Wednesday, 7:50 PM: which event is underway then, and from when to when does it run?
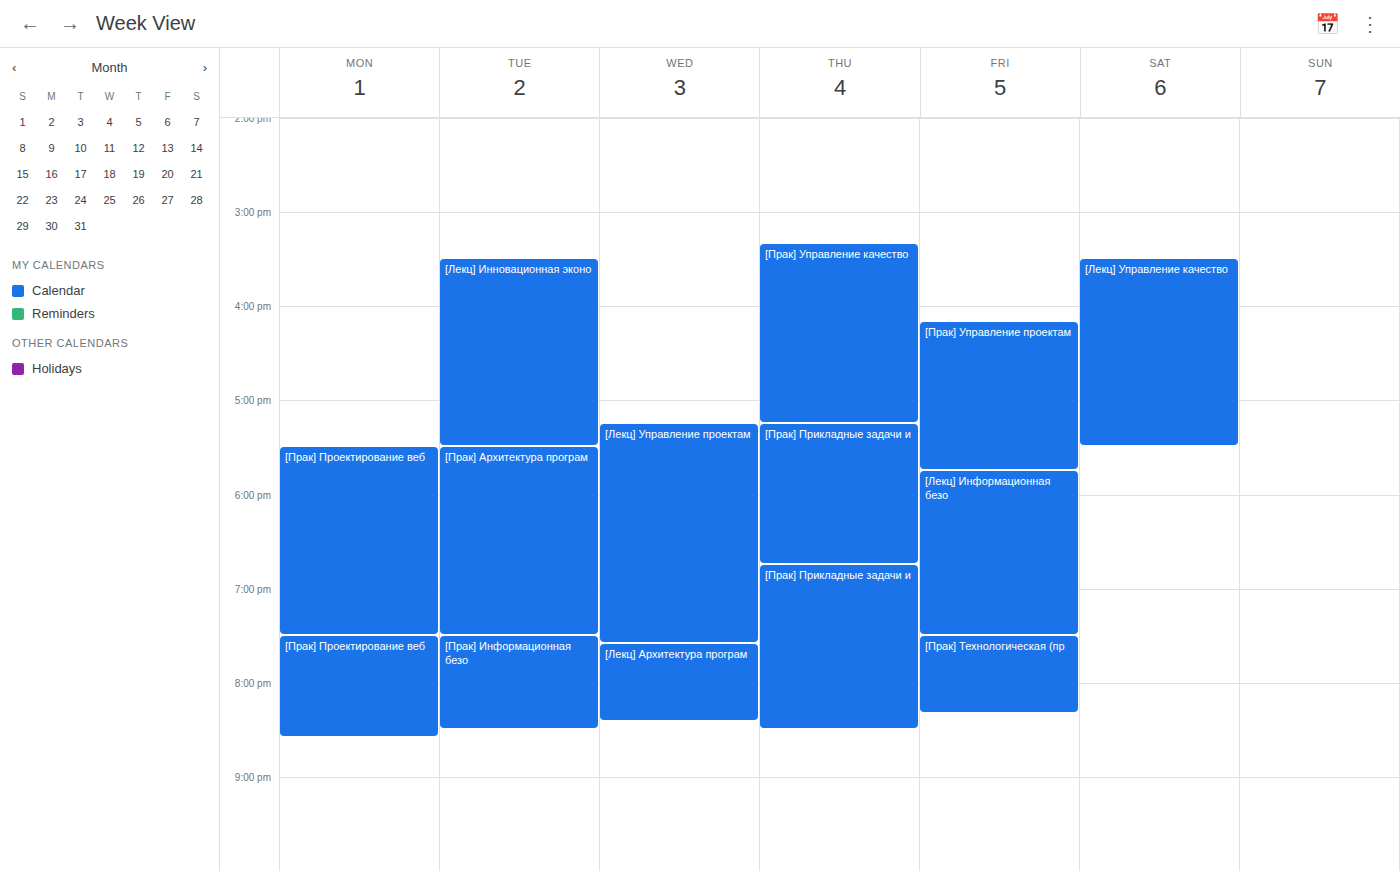
"[Лекц] Архитектура програм", 7:35 PM to 8:25 PM